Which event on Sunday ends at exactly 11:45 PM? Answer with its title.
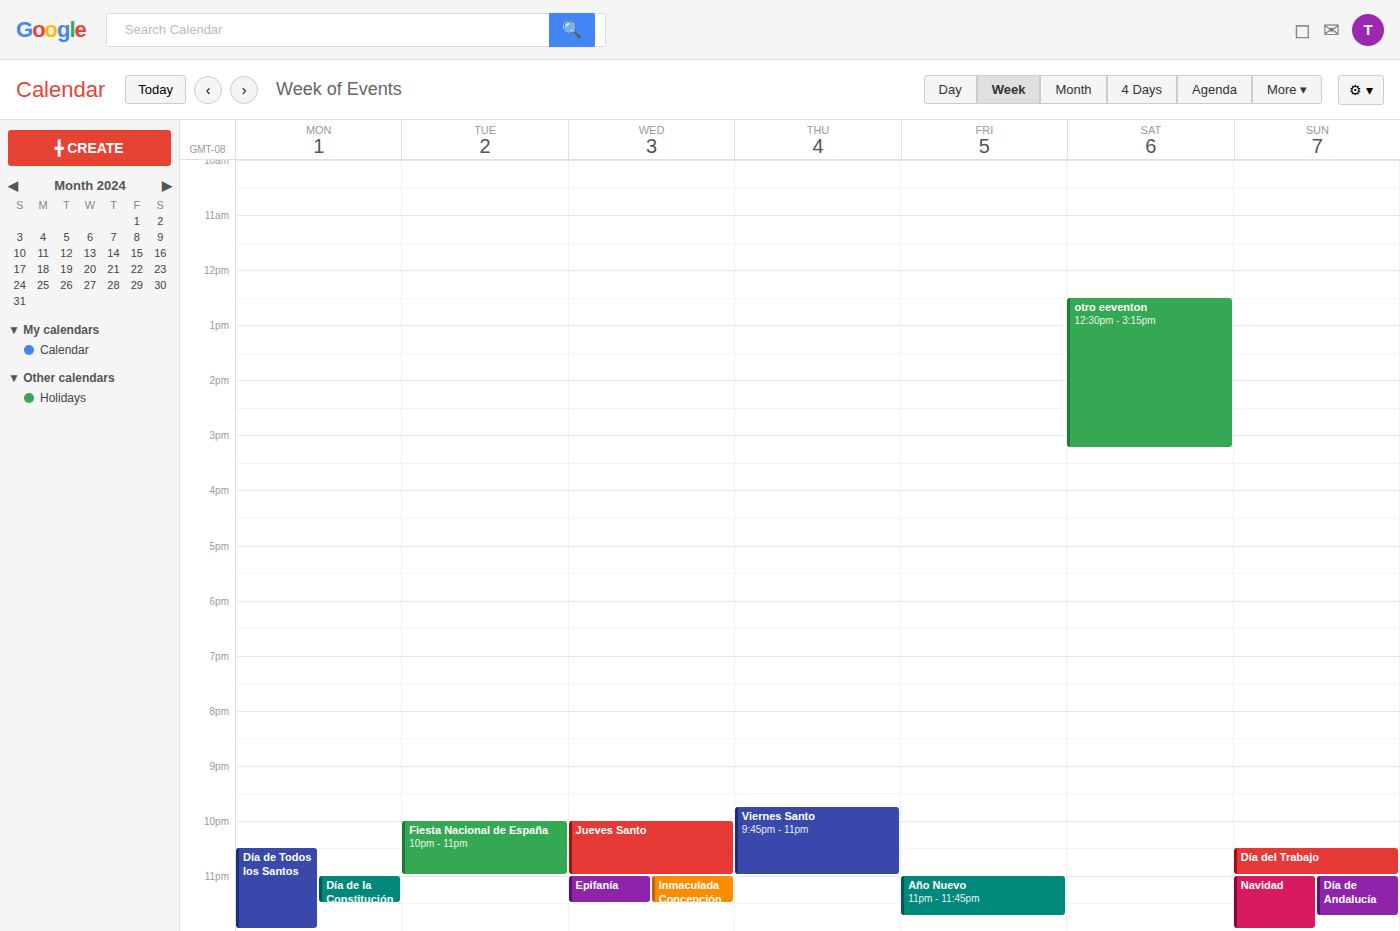
"Día de Andalucía"